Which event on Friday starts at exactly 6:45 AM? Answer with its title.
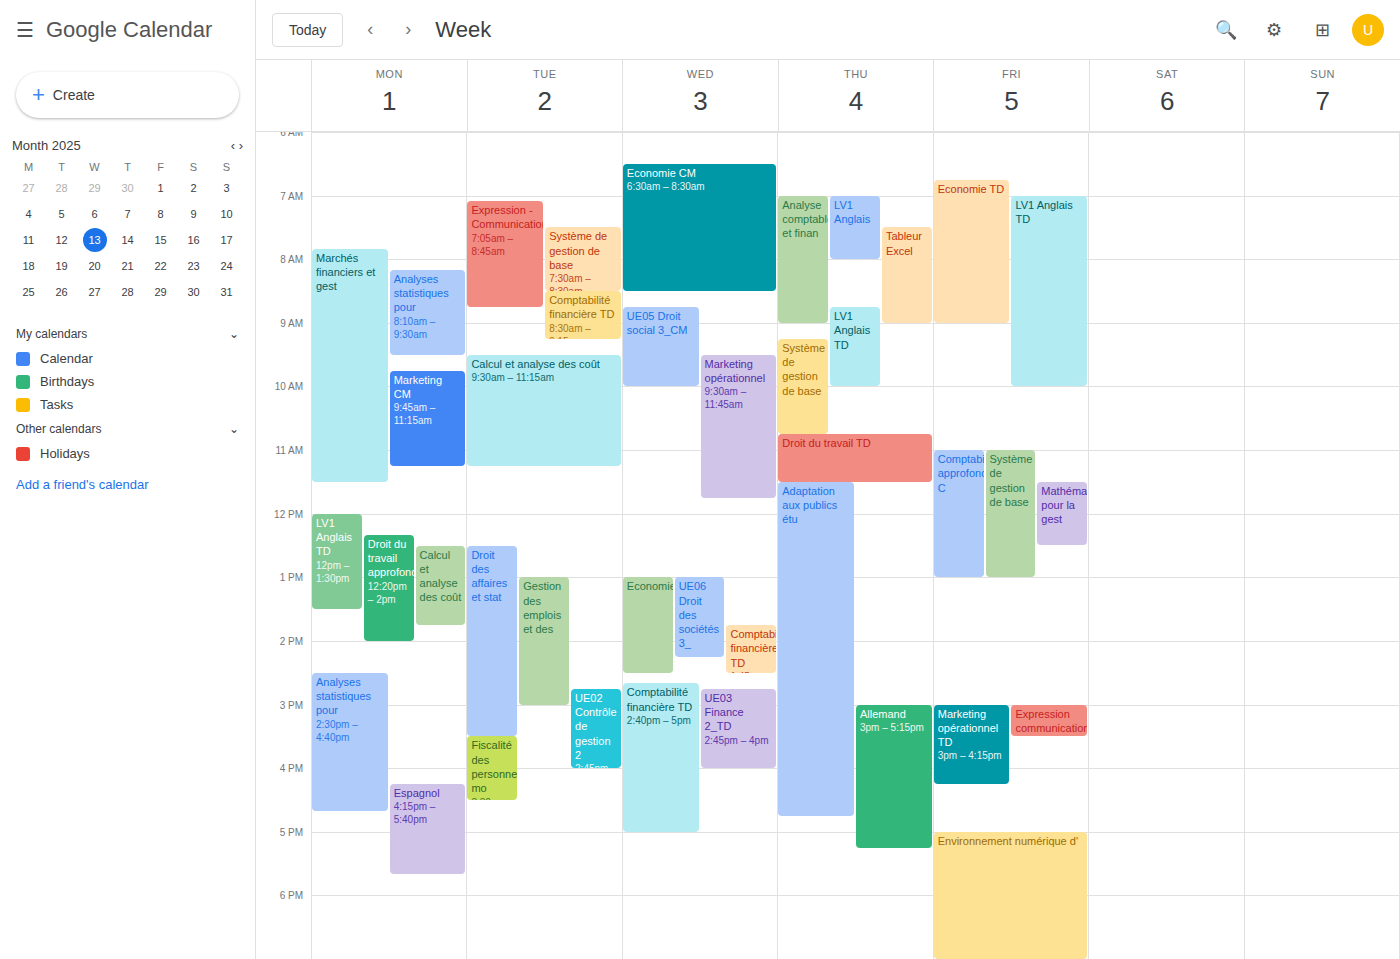
"Economie TD"